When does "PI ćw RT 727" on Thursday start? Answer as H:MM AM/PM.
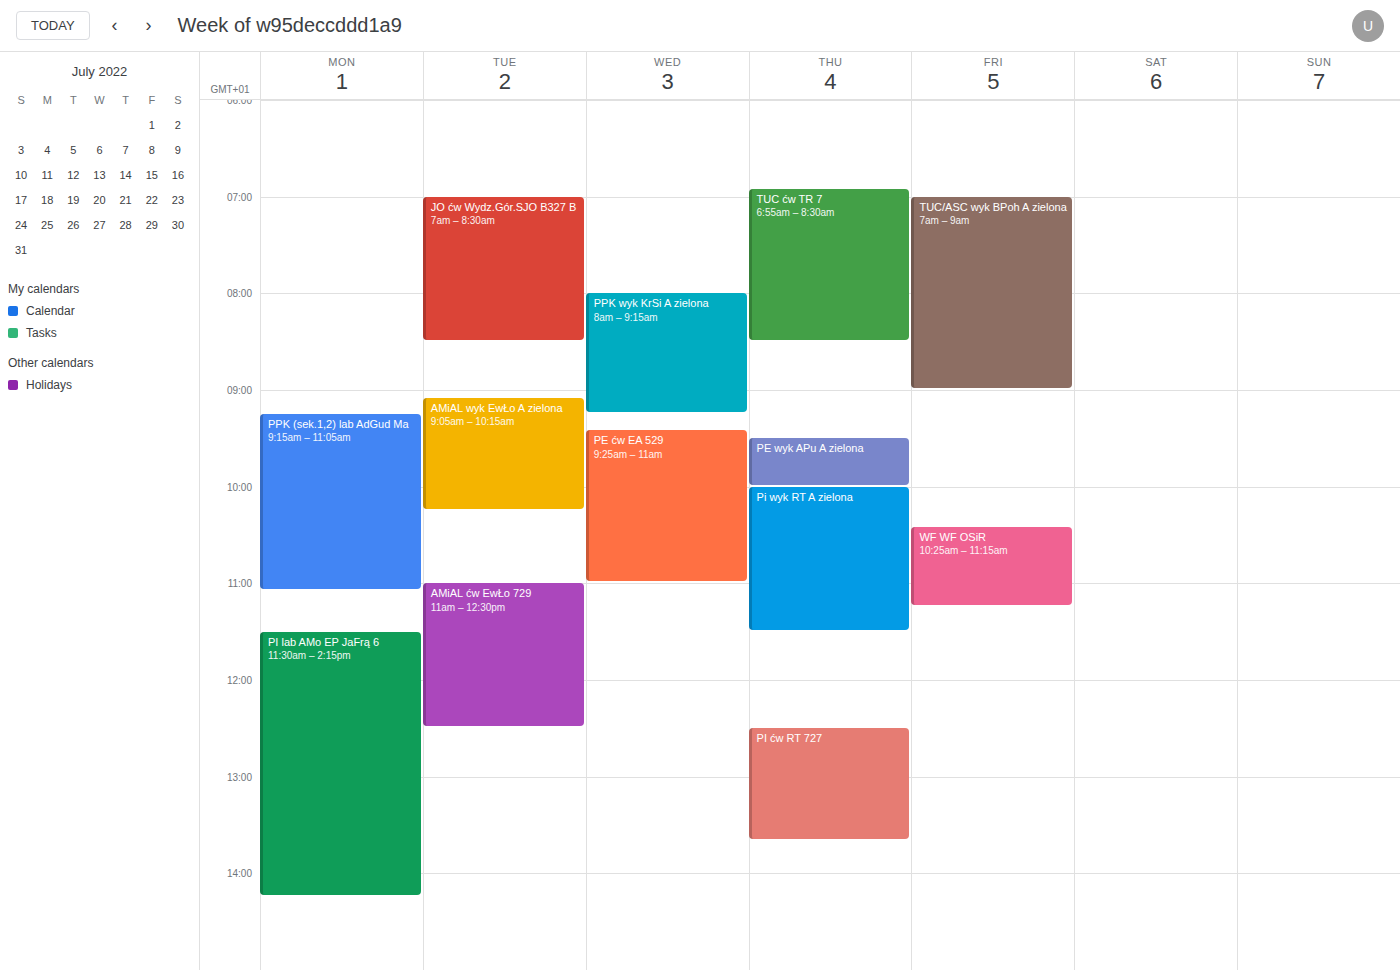
12:30 PM